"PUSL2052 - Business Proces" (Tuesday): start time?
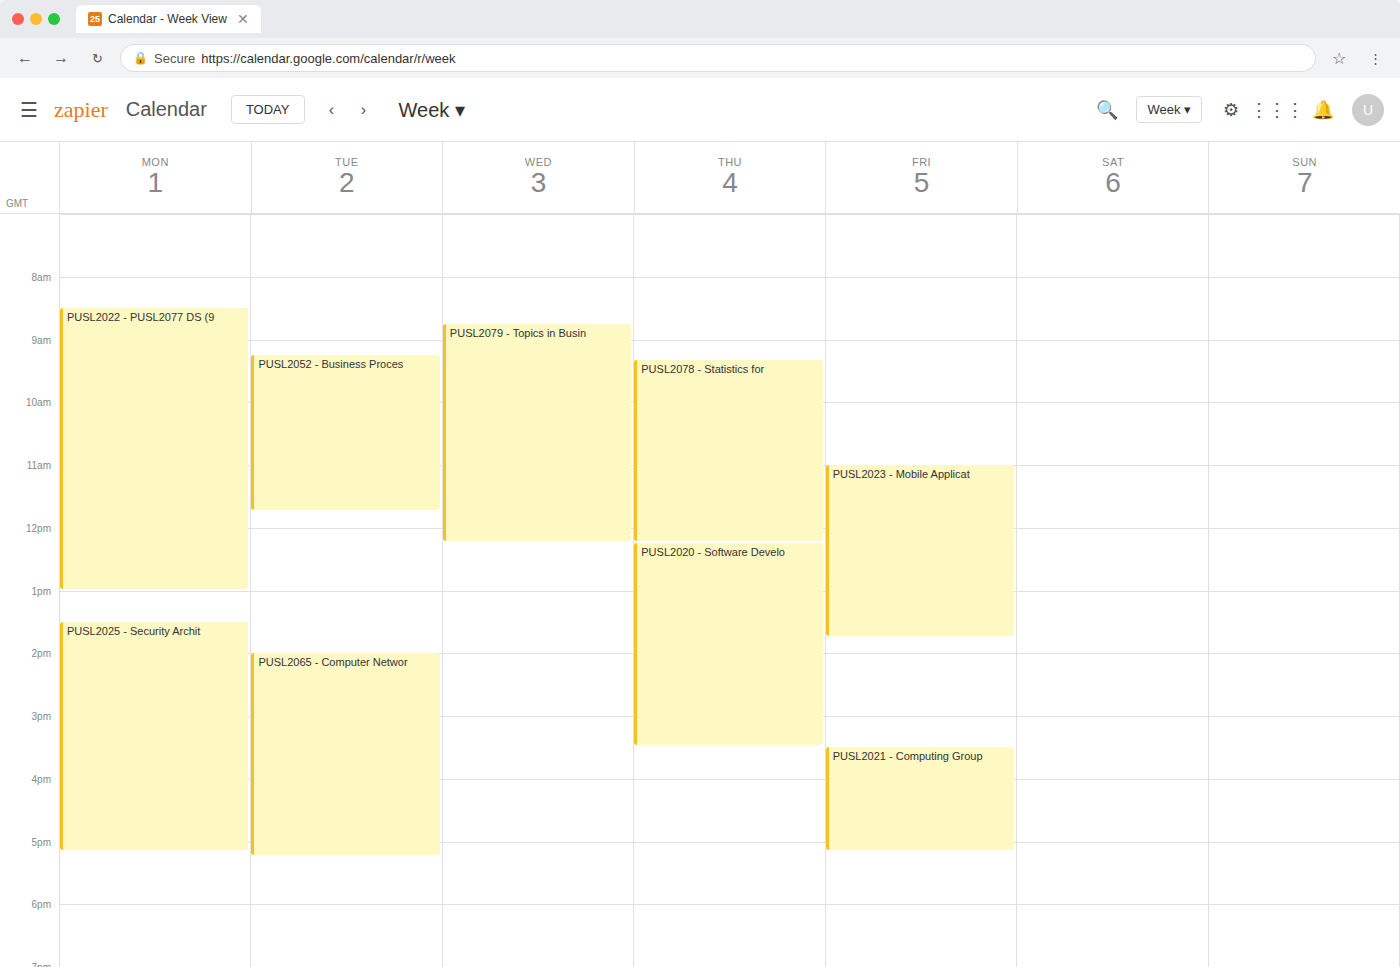
9:15 AM